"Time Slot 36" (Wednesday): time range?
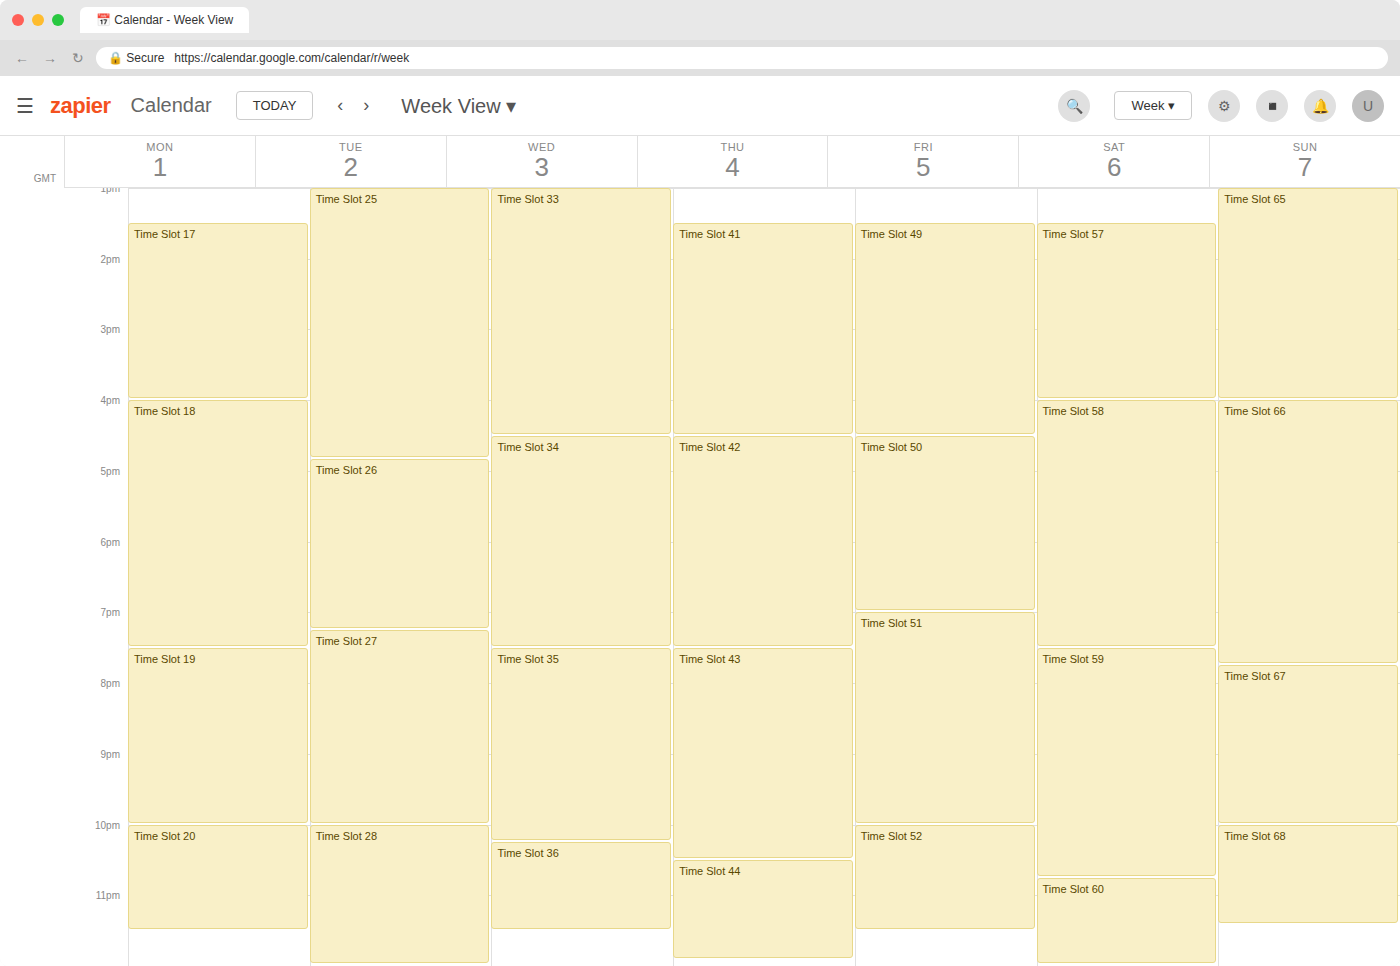
10:15 PM to 11:30 PM